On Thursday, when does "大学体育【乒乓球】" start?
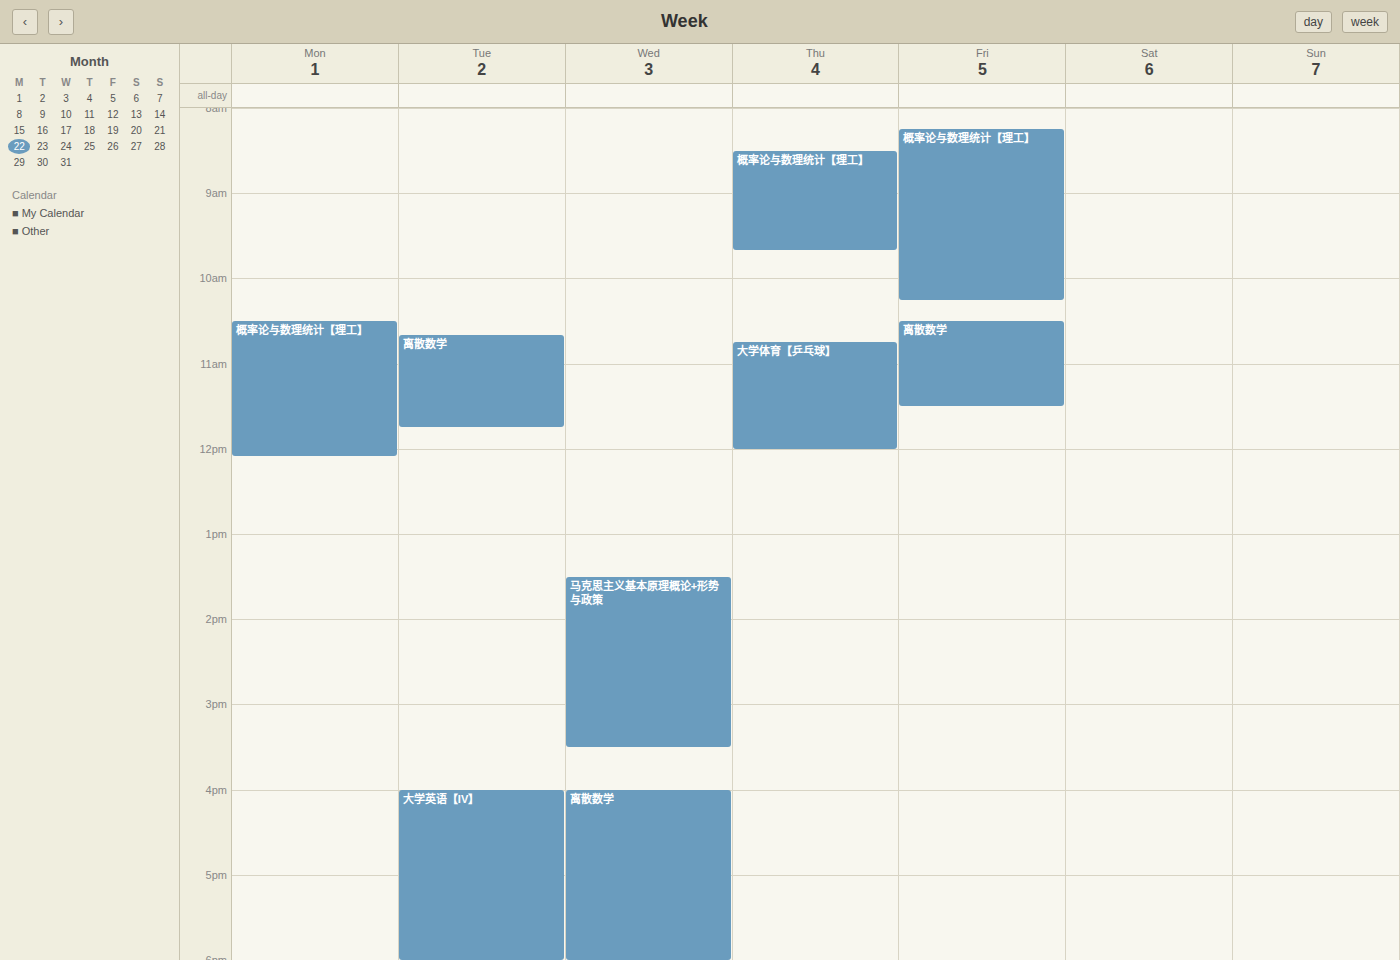
10:45 AM